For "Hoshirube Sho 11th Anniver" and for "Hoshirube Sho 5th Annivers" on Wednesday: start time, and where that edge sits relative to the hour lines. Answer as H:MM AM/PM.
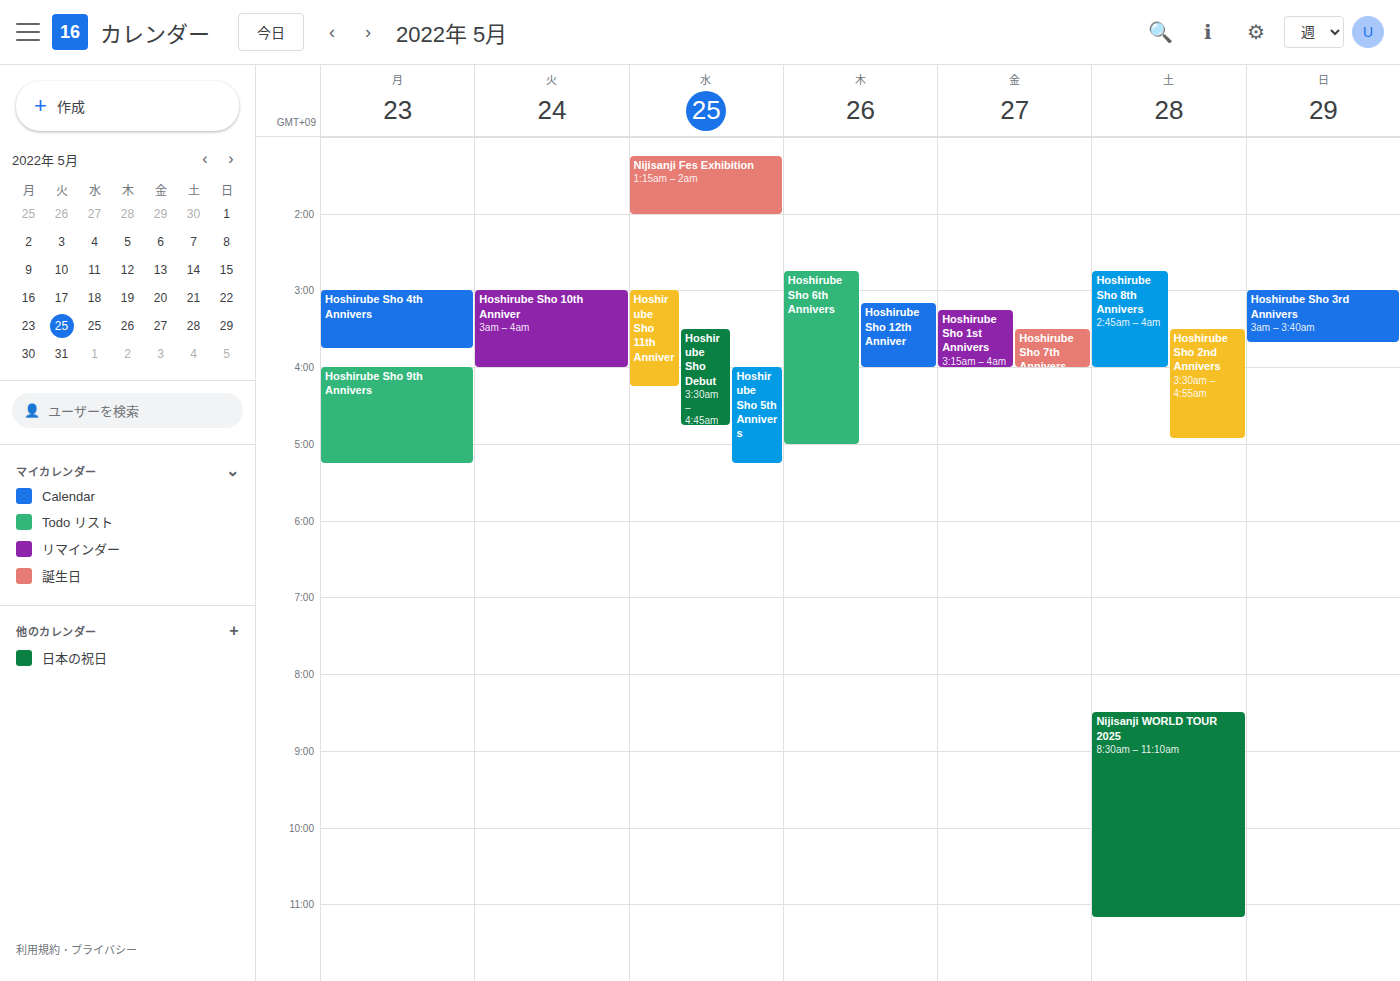
"Hoshirube Sho 11th Anniver": 3:00 AM, exactly on the 3 AM line. "Hoshirube Sho 5th Annivers": 4:00 AM, exactly on the 4 AM line.